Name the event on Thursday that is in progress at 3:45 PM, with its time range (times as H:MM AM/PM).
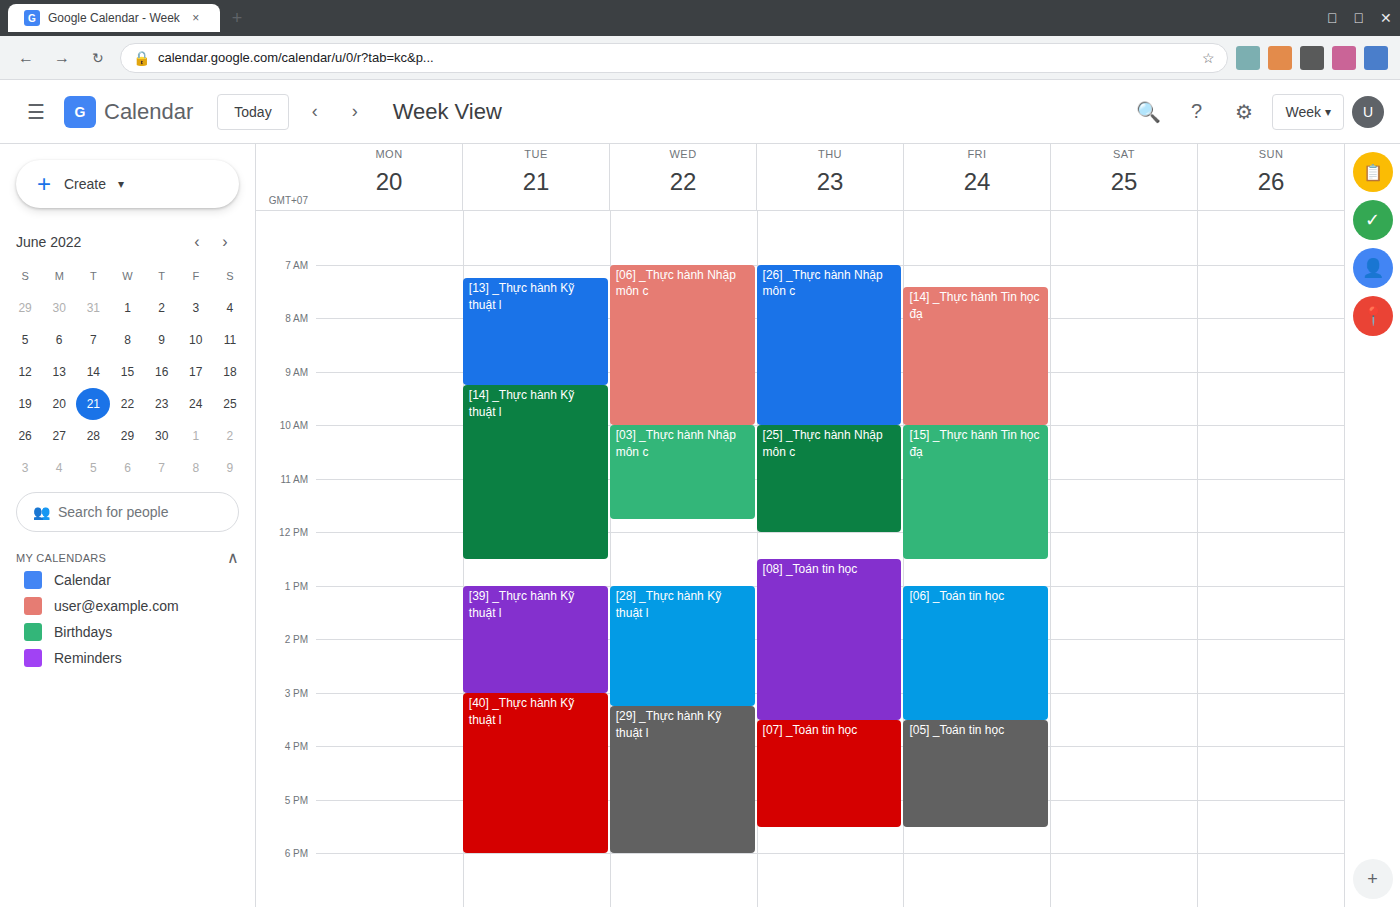
"[07] _Toán tin học", 3:30 PM to 5:30 PM